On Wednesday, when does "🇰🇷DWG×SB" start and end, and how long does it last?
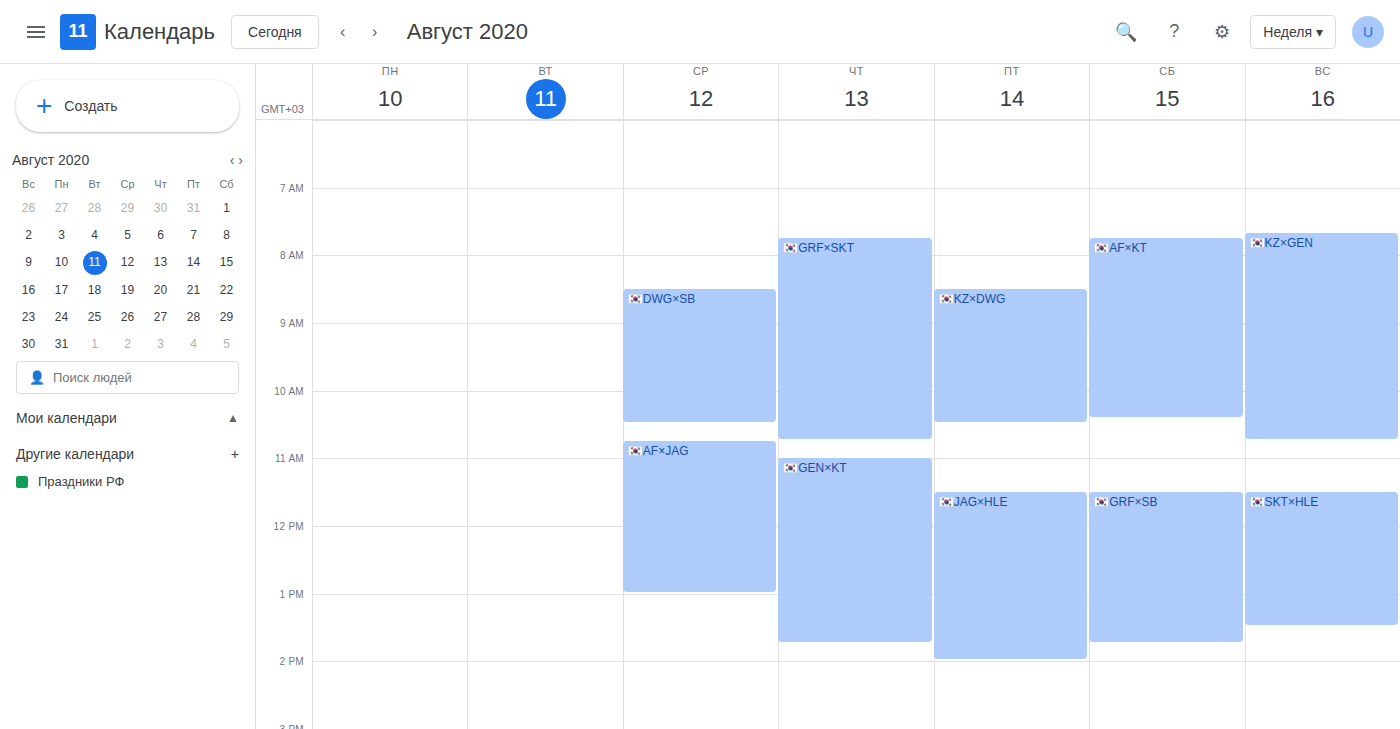
8:30 AM to 10:30 AM, 2 hours